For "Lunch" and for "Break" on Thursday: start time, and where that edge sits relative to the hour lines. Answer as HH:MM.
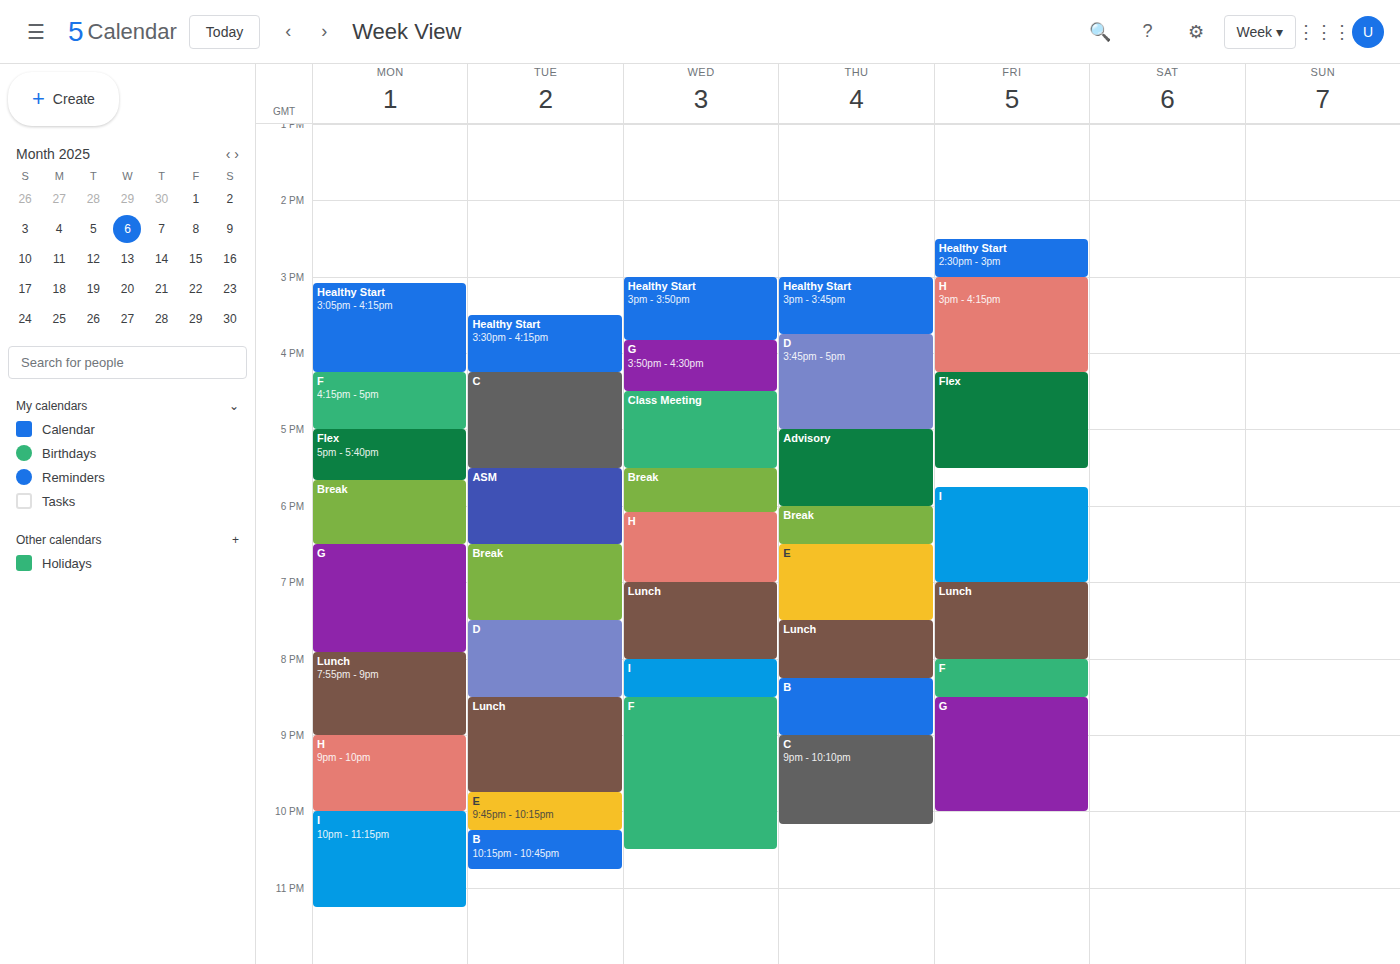
"Lunch": 19:30, halfway between the 19:00 and 20:00 lines. "Break": 18:00, exactly on the 18:00 line.